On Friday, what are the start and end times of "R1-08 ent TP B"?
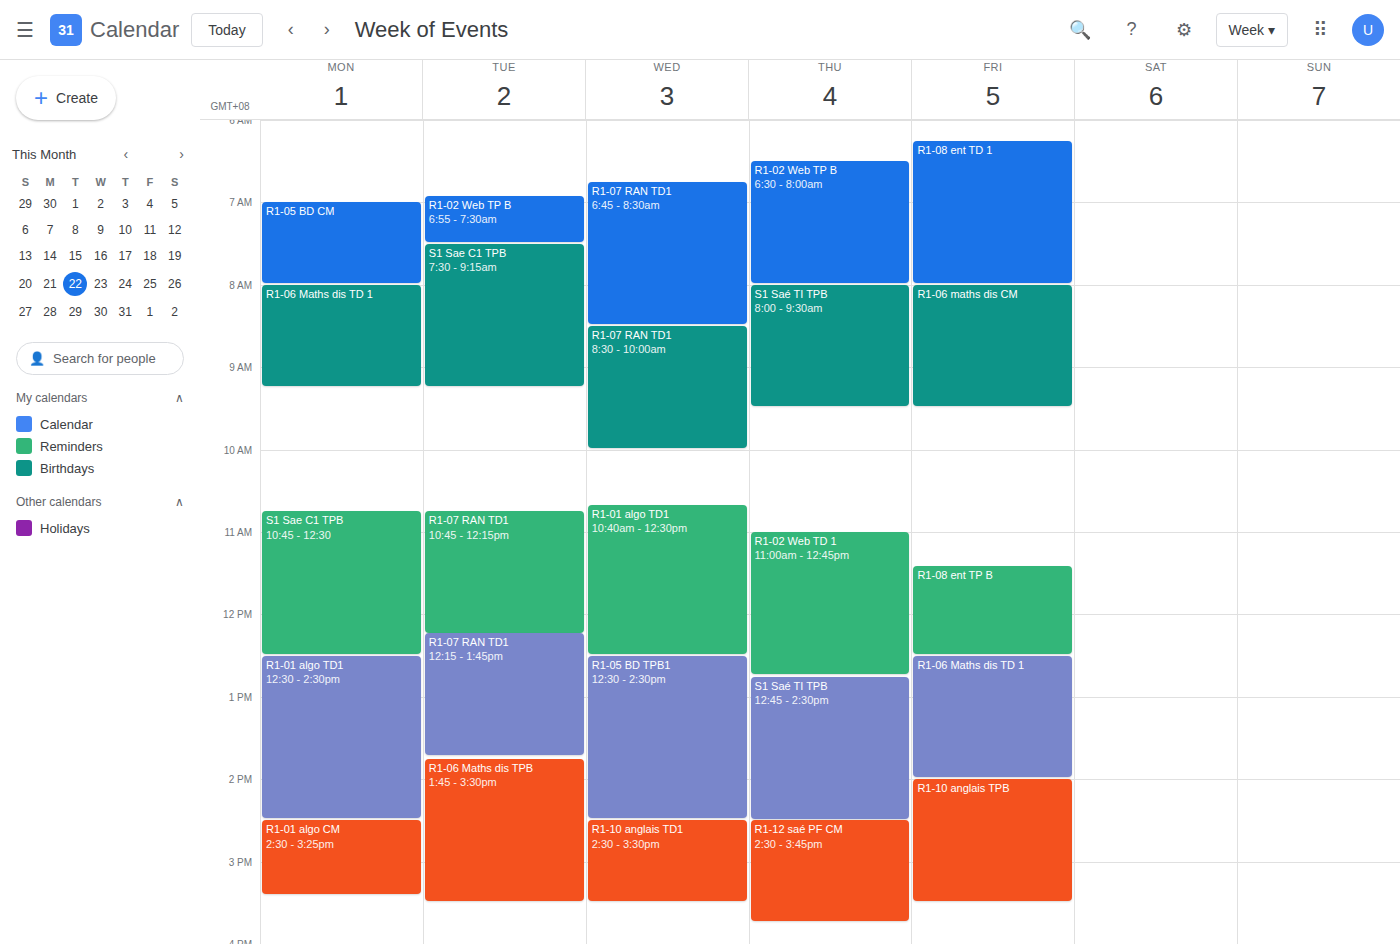
11:25 AM to 12:30 PM